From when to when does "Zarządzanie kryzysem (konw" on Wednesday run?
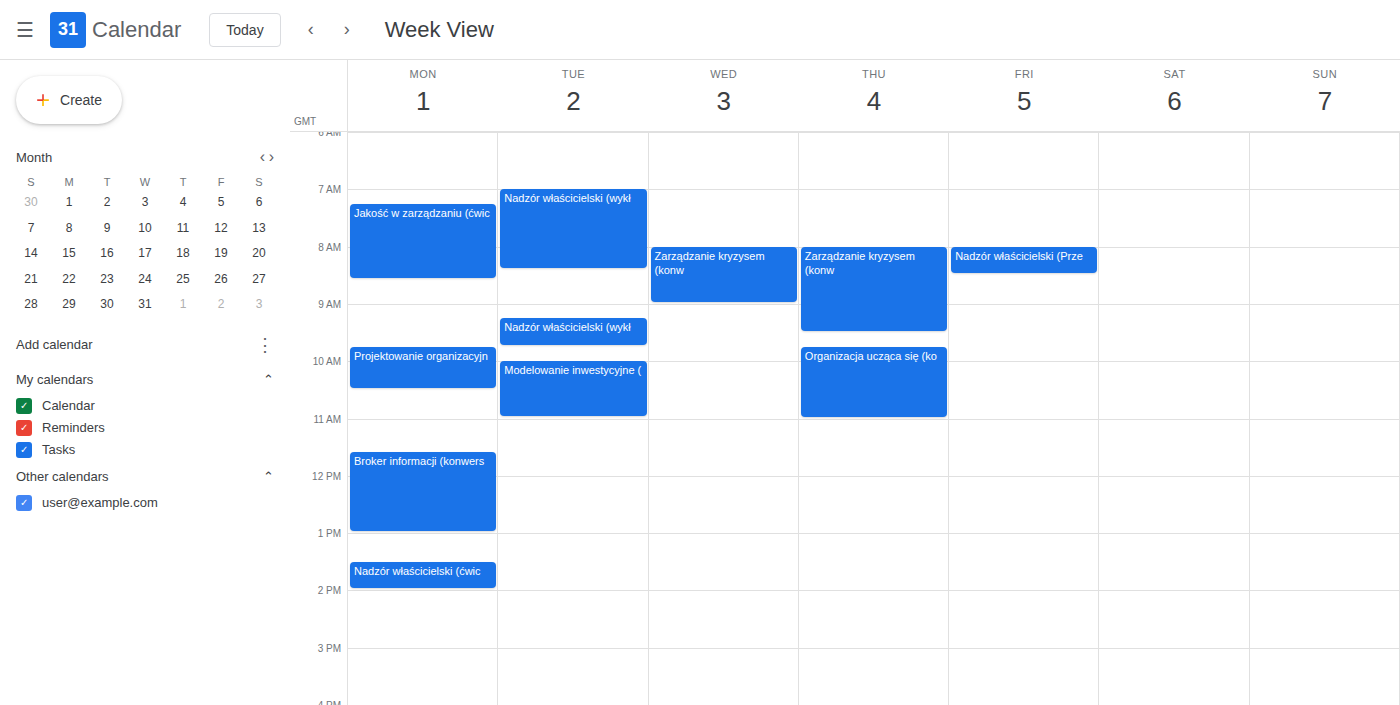
08:00 to 09:00